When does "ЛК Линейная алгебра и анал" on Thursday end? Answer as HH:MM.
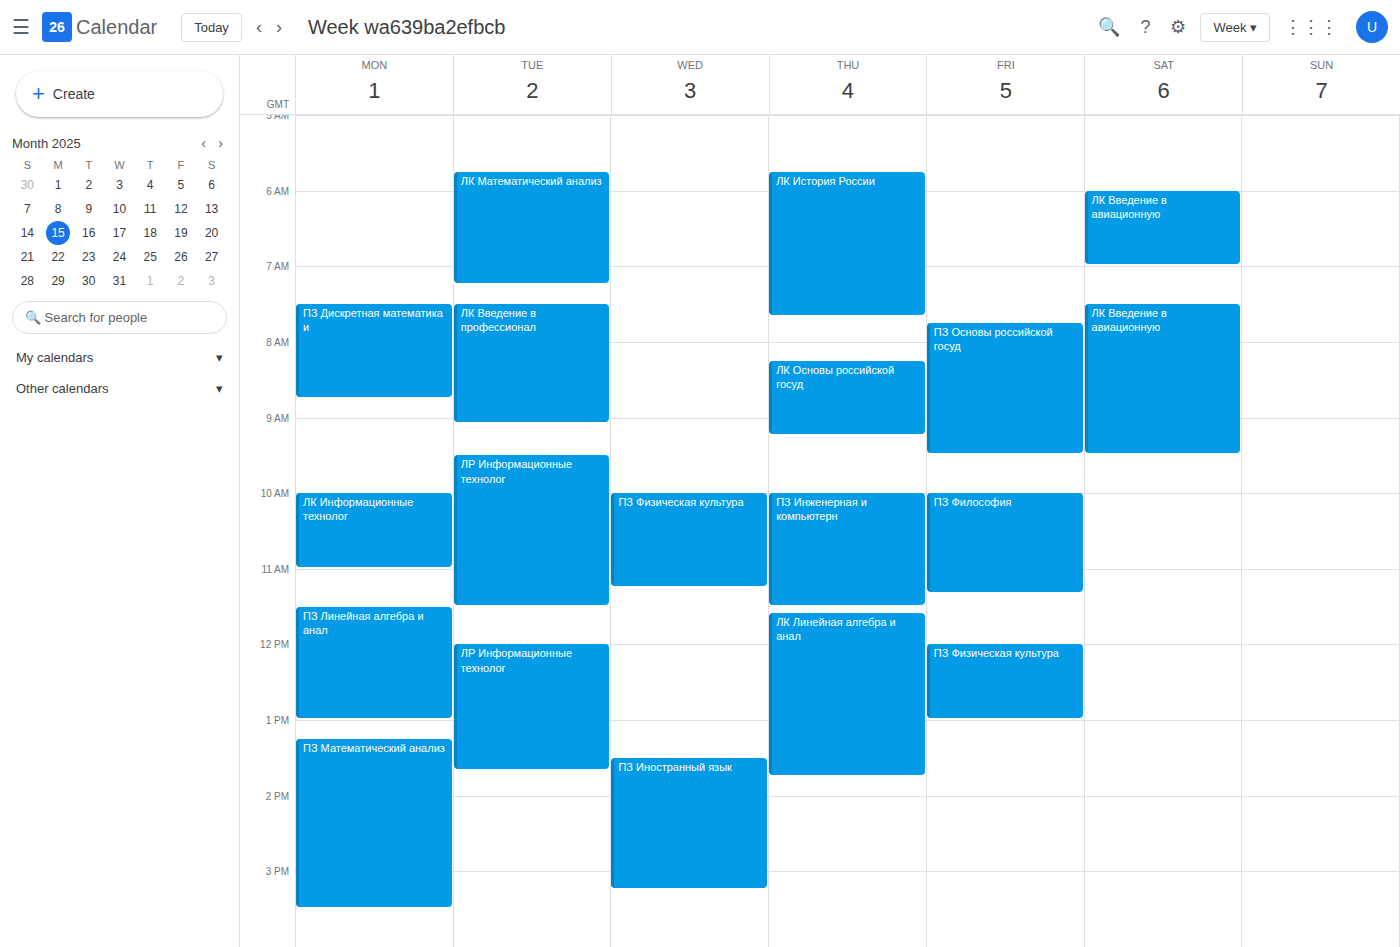
13:45